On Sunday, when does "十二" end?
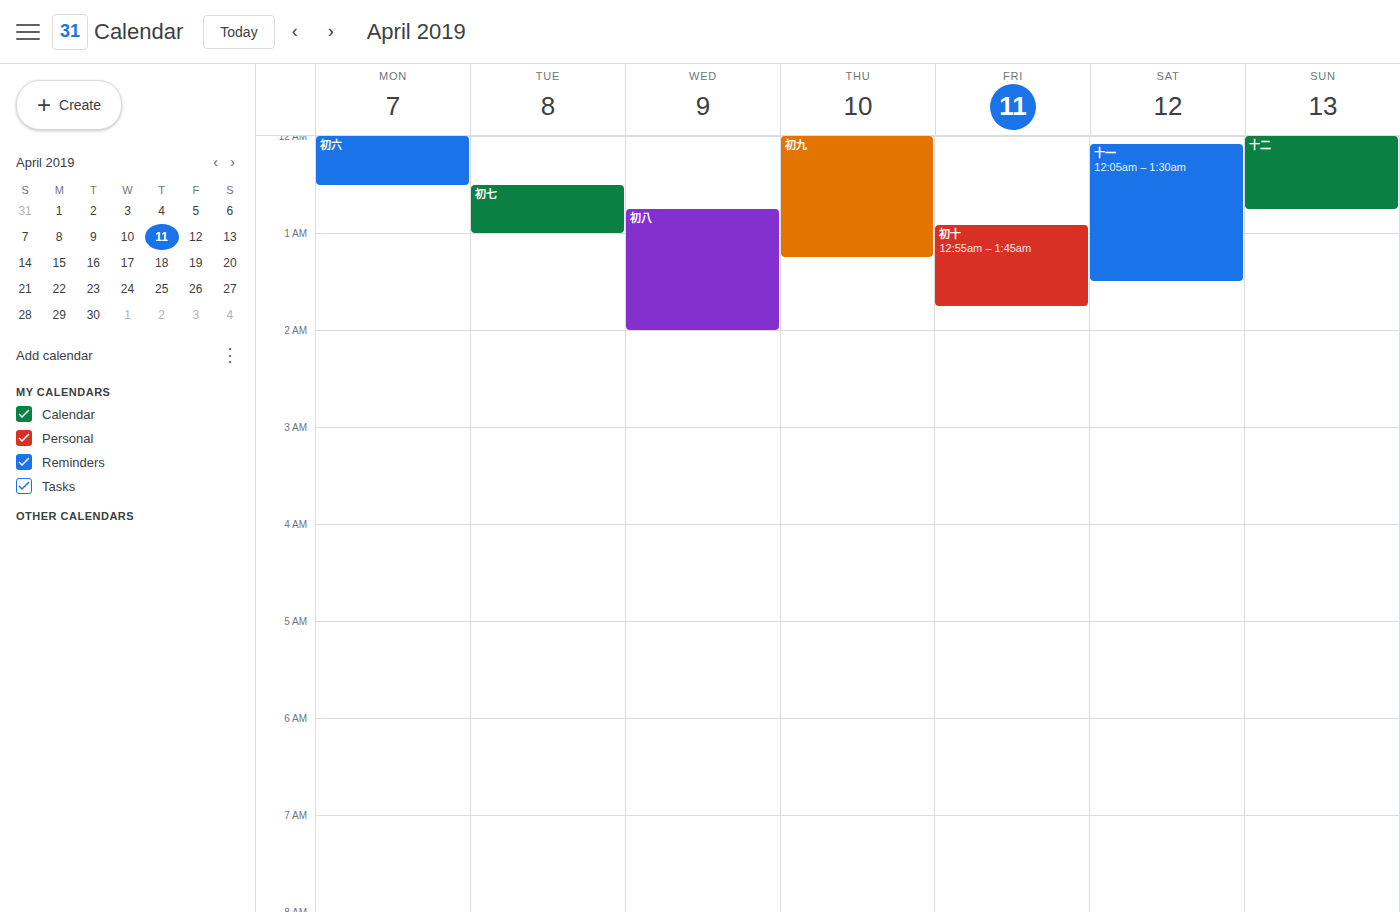
12:45 AM